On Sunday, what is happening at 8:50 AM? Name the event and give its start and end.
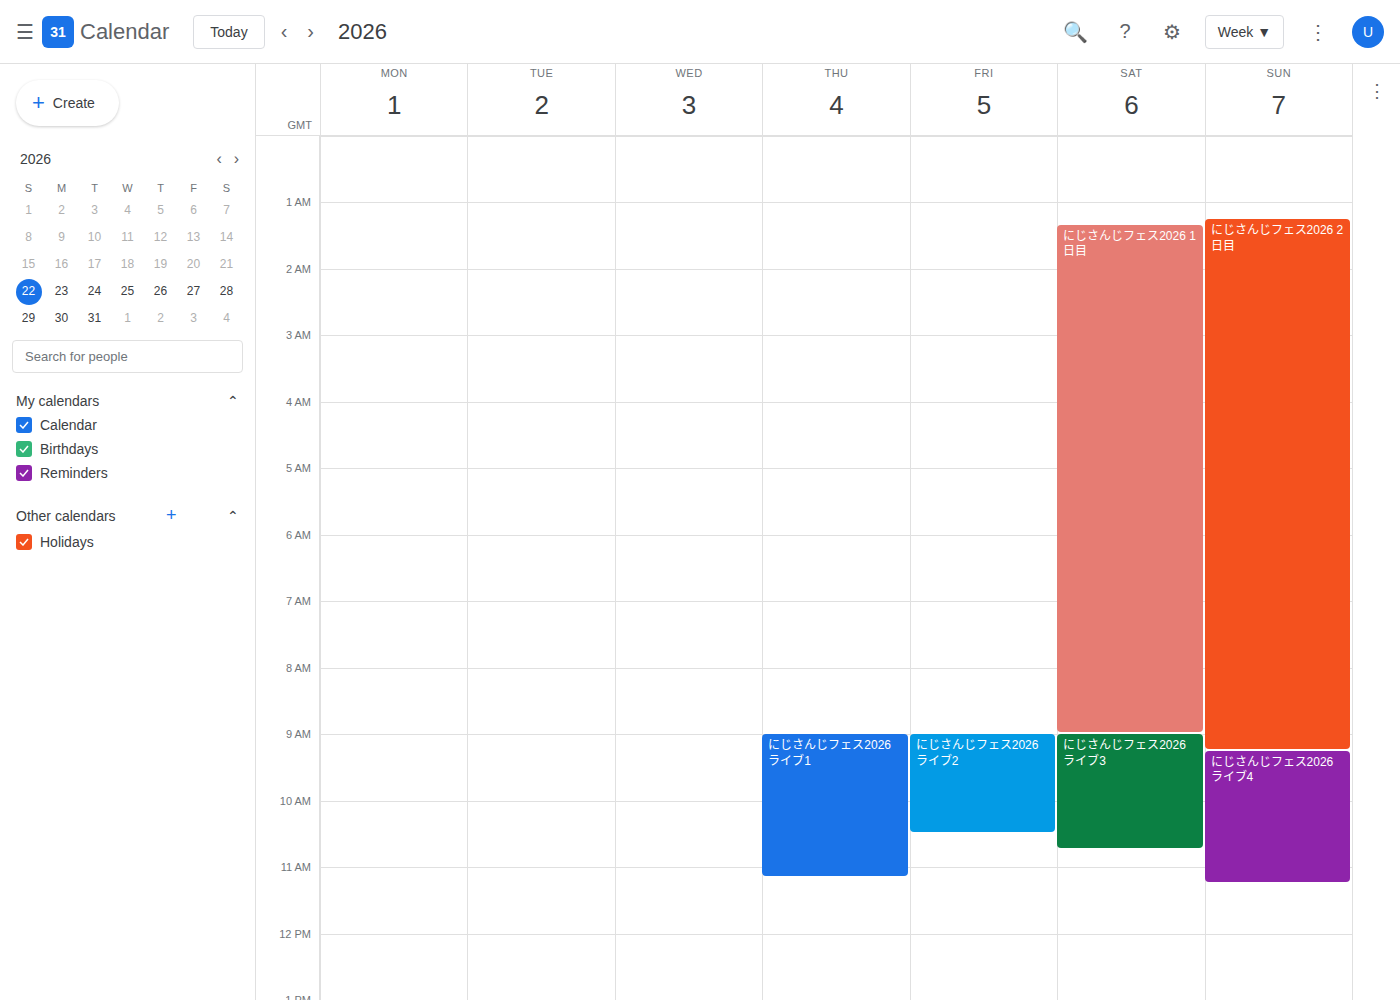
"にじさんじフェス2026 2日目", 1:15 AM to 9:15 AM